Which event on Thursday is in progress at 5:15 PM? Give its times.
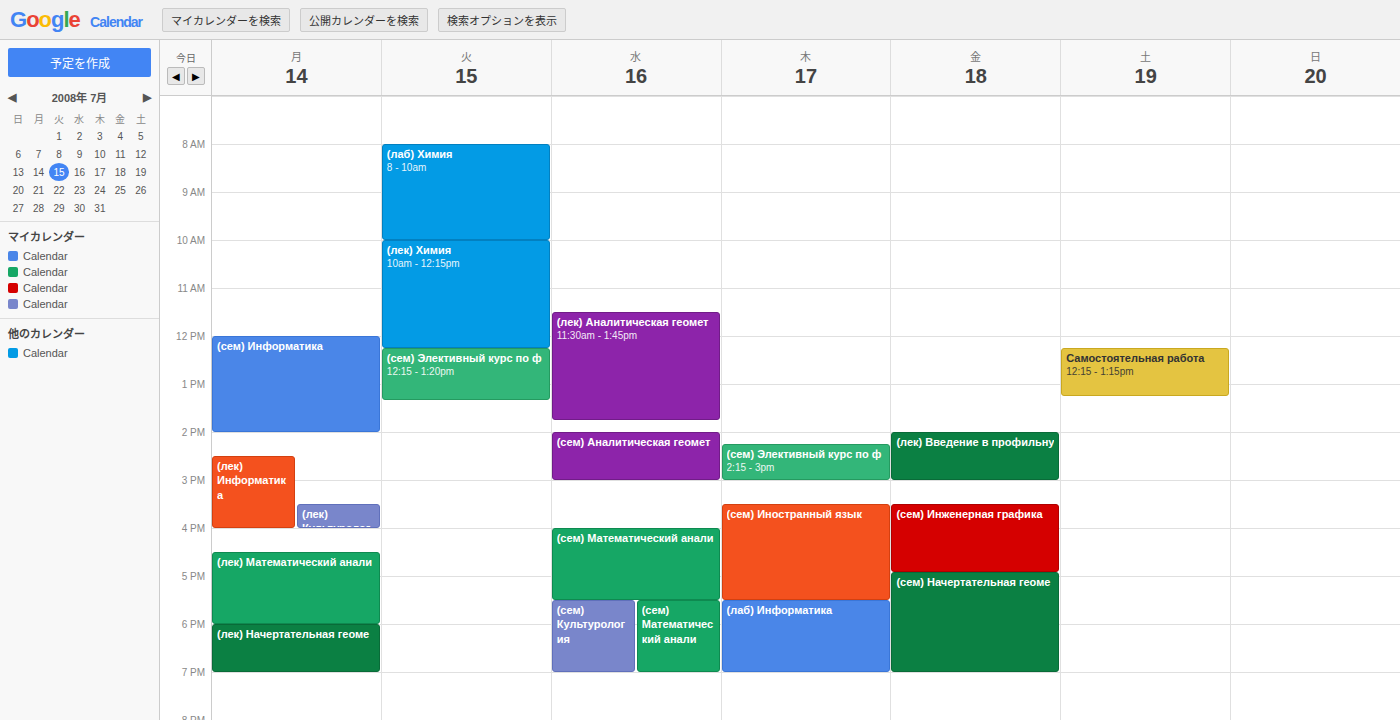
"(сем) Иностранный язык", 3:30 PM to 5:30 PM